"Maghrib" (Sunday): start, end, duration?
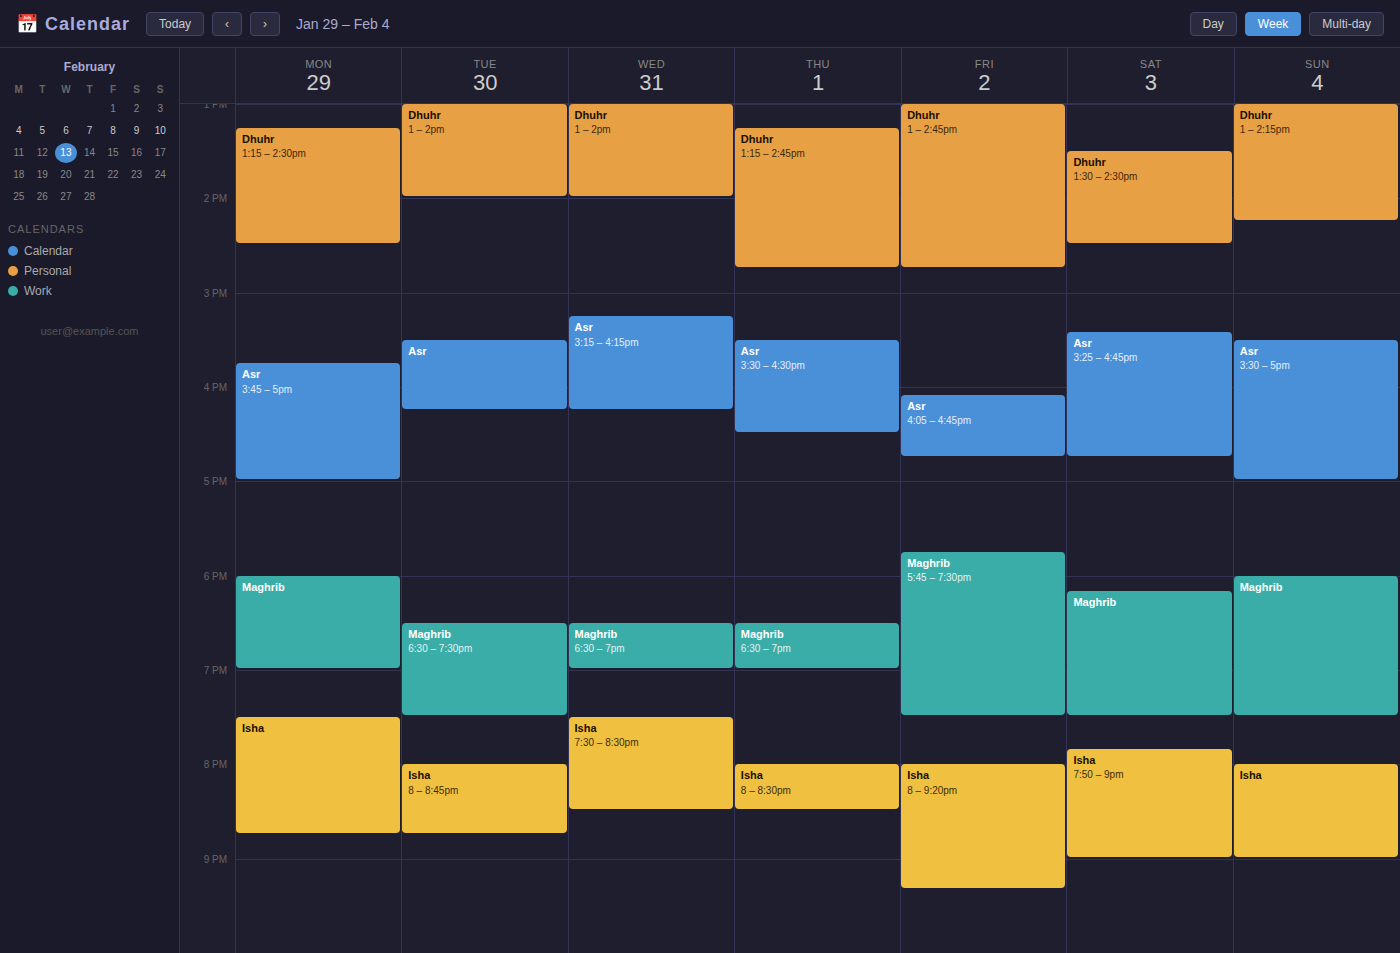
6:00 PM to 7:30 PM, 1 hour 30 minutes